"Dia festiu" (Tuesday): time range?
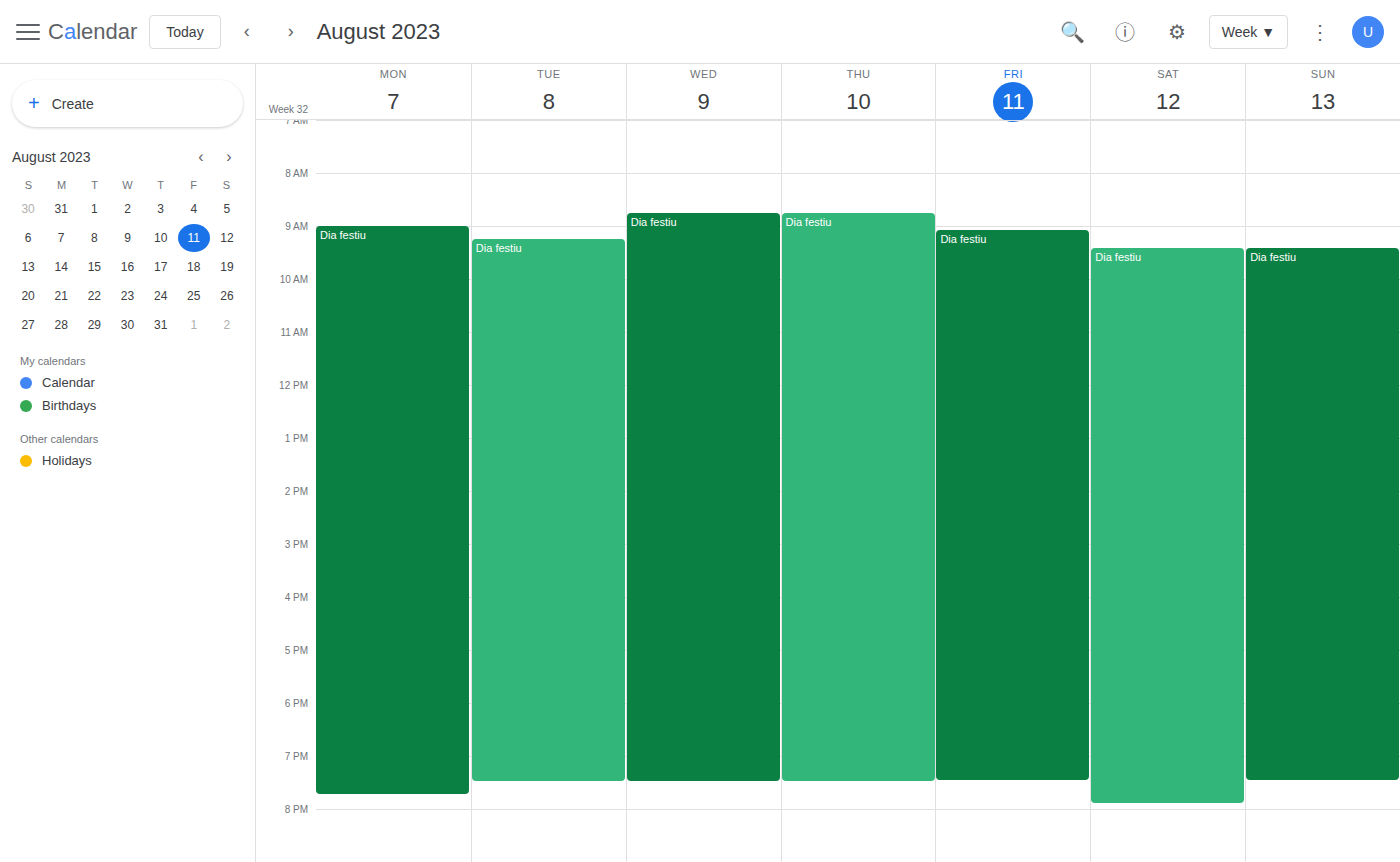
9:15 AM to 7:30 PM